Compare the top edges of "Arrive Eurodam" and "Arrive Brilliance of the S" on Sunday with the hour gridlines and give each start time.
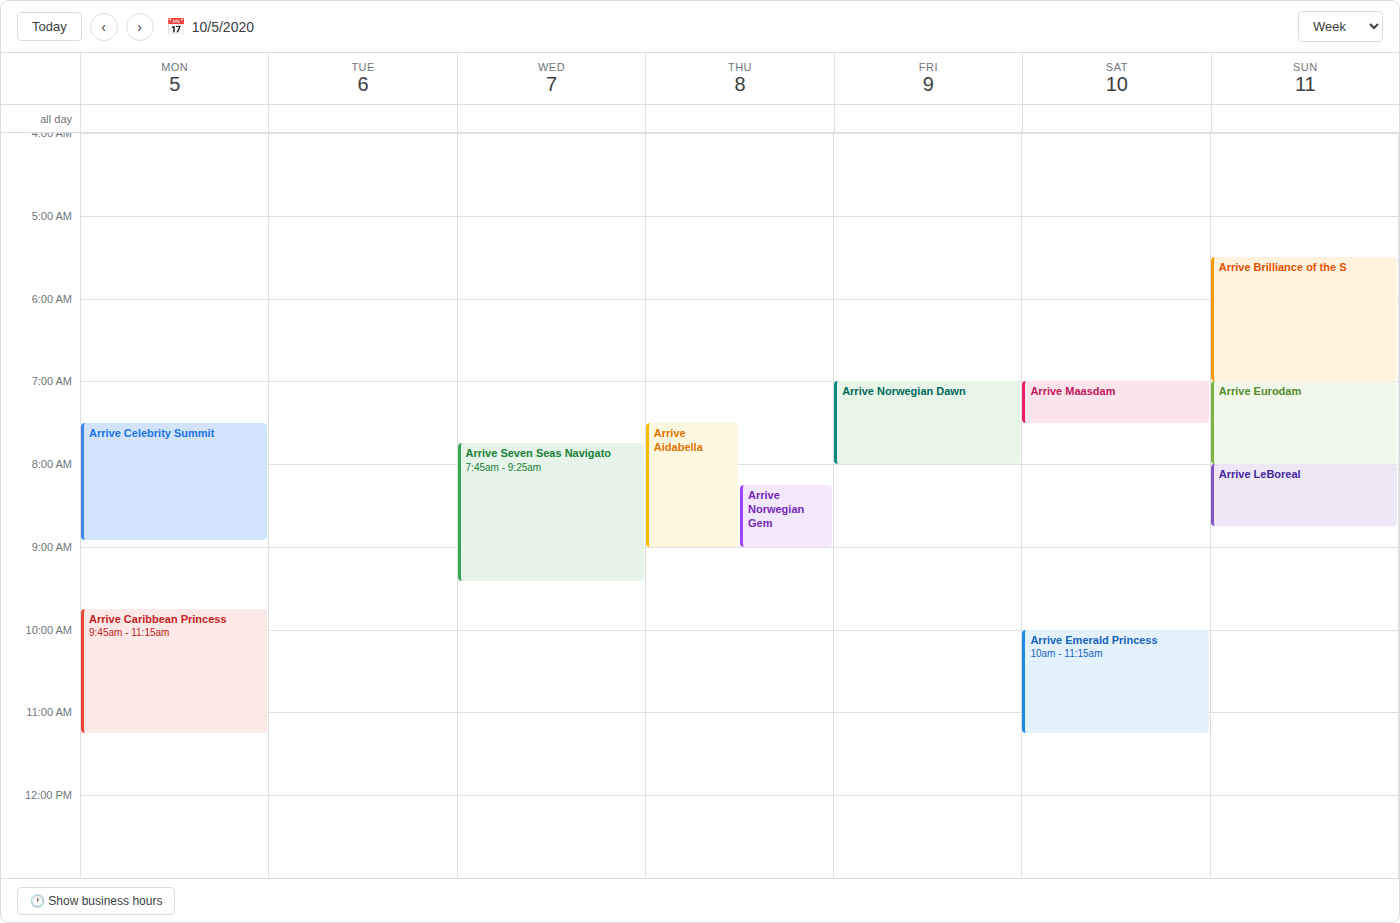
"Arrive Eurodam": 7:00 AM, exactly on the 7 AM line. "Arrive Brilliance of the S": 5:30 AM, halfway between the 5 AM and 6 AM lines.